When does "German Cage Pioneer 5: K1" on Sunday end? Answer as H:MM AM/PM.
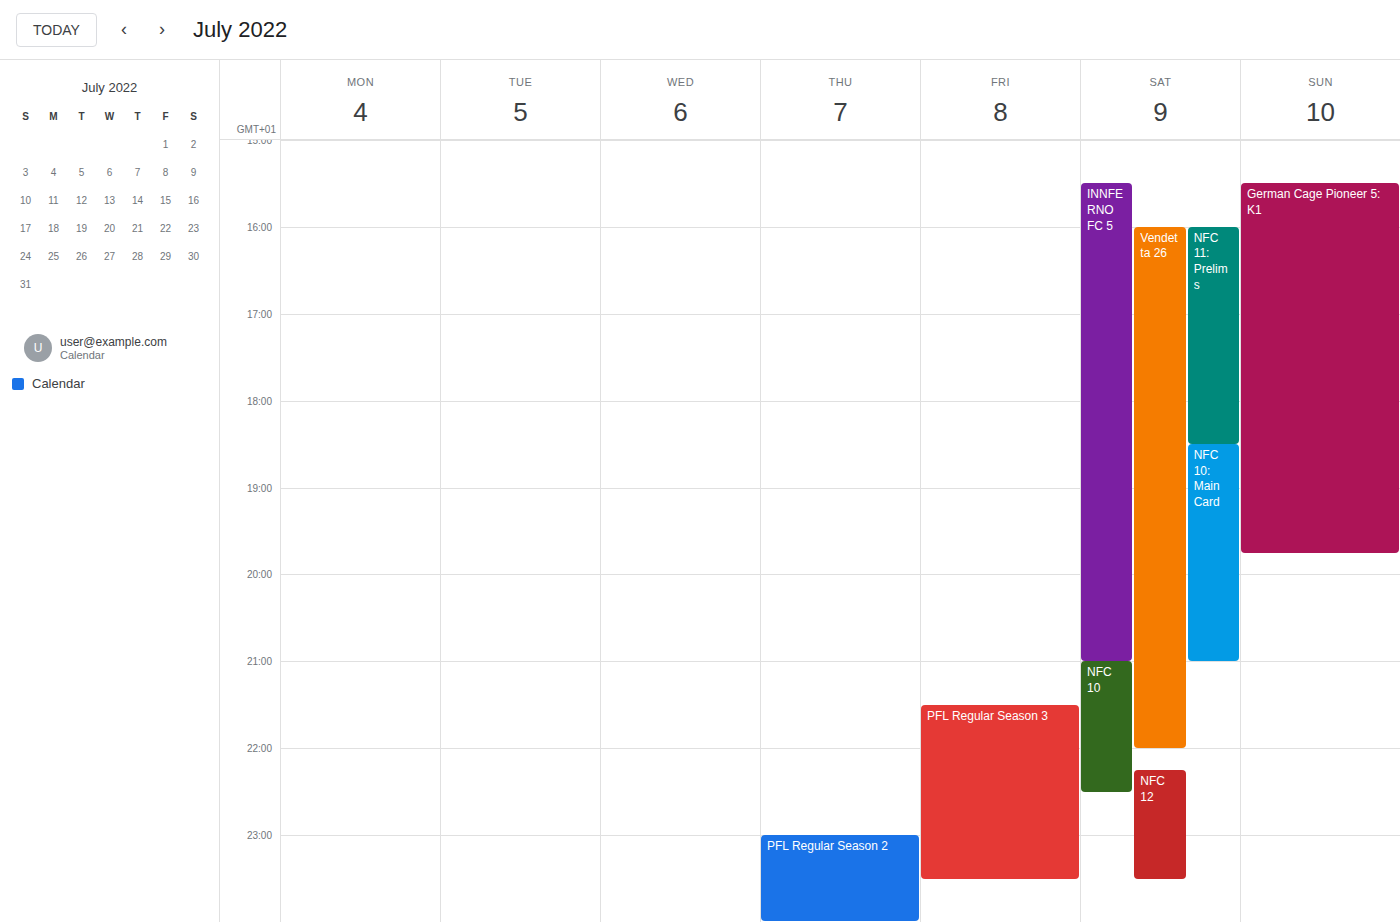
7:45 PM